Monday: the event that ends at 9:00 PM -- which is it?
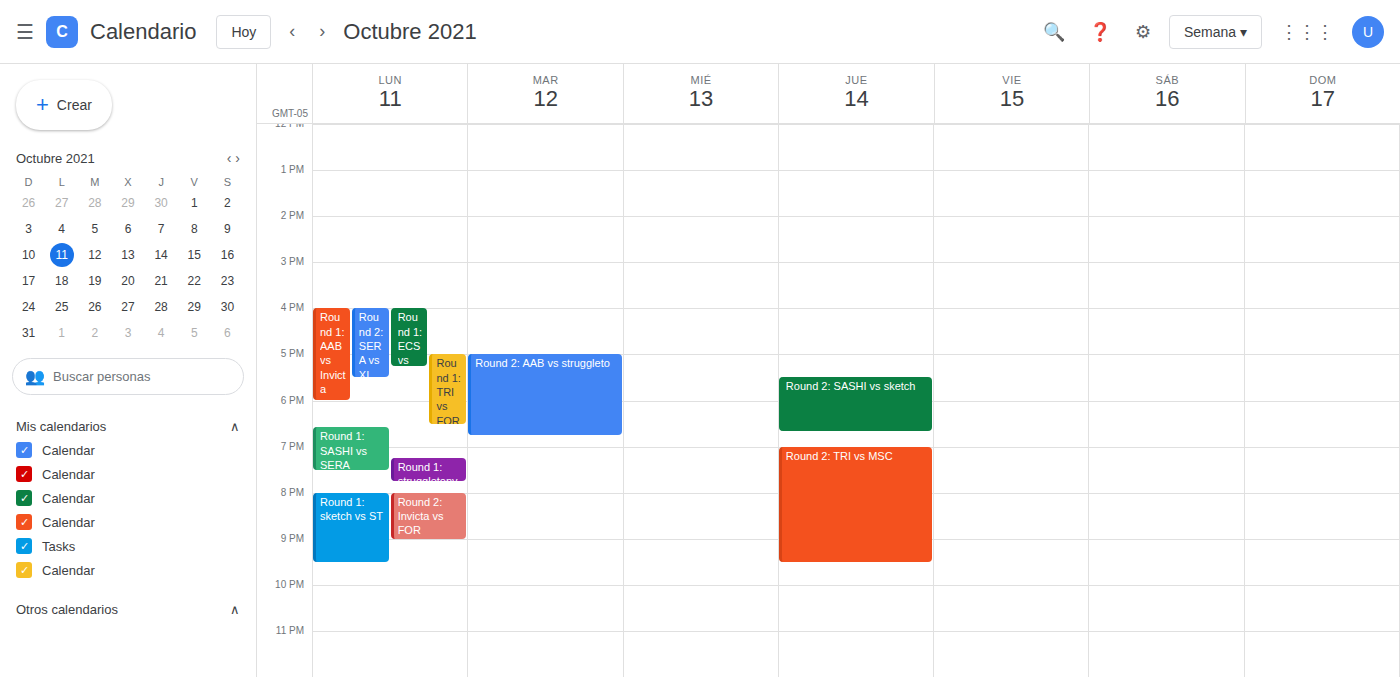
"Round 2: Invicta vs FOR"